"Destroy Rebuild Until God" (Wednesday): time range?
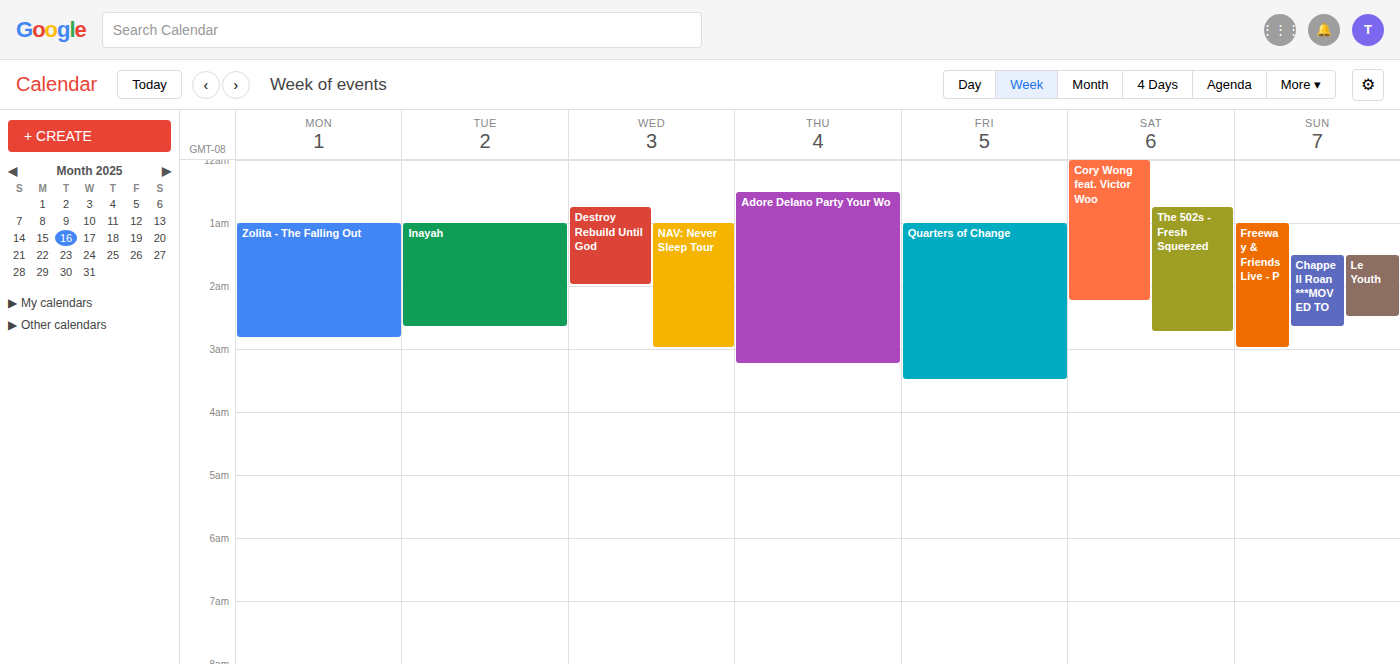
12:45 AM to 2:00 AM